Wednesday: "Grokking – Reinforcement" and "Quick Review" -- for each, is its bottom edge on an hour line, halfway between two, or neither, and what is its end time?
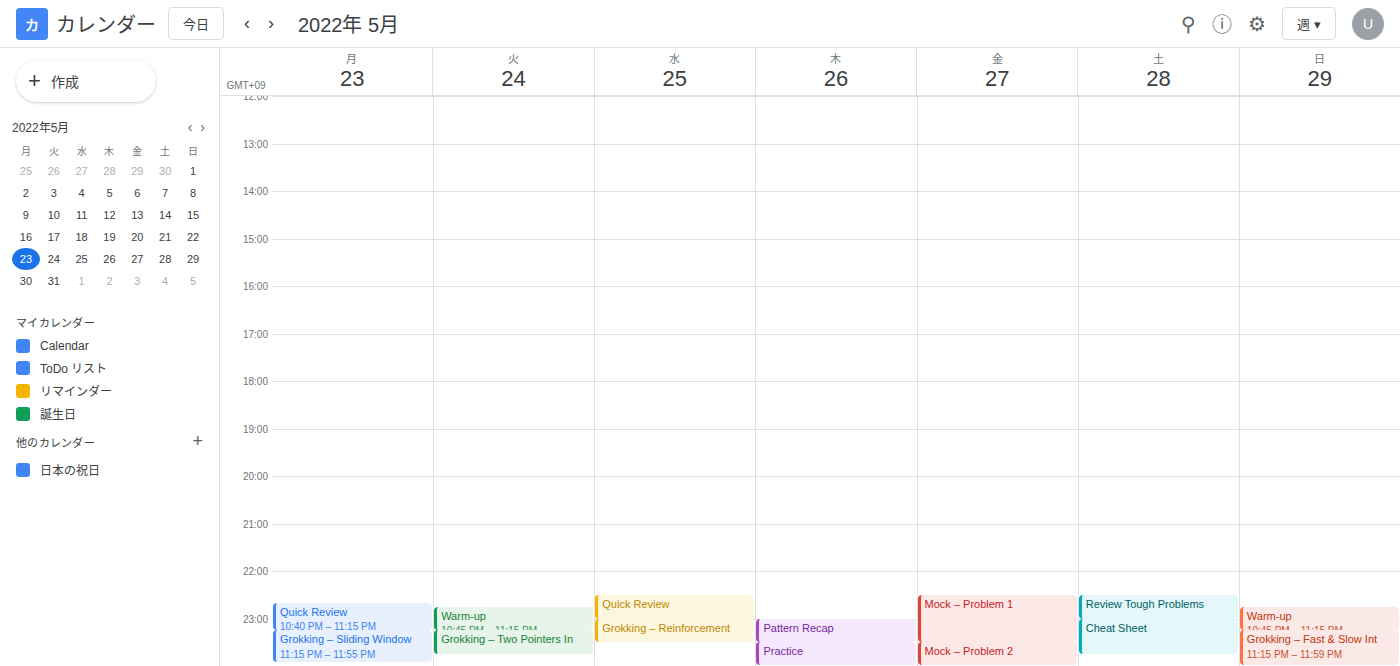
"Grokking – Reinforcement": 11:30 PM, halfway between the 11 PM and 12 AM lines. "Quick Review": 11:00 PM, exactly on the 11 PM line.